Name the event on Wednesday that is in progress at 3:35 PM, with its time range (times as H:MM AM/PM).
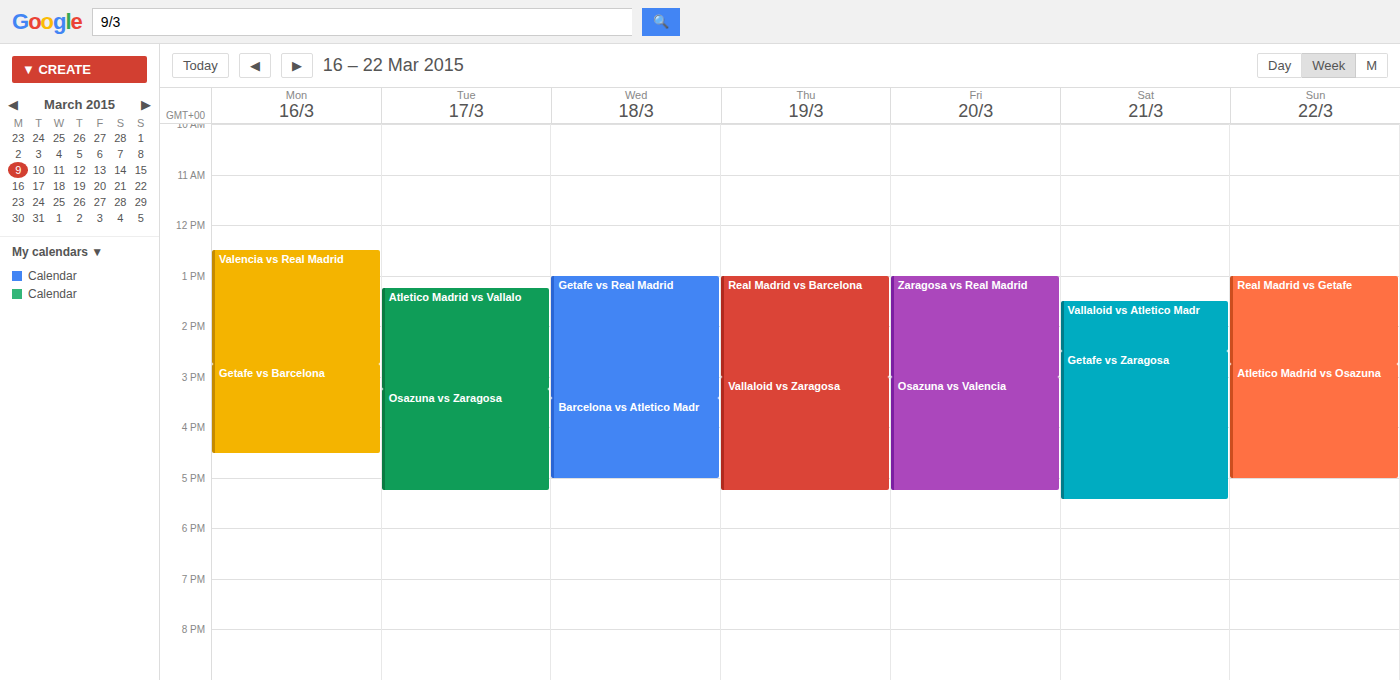
"Barcelona vs Atletico Madr", 3:25 PM to 5:00 PM